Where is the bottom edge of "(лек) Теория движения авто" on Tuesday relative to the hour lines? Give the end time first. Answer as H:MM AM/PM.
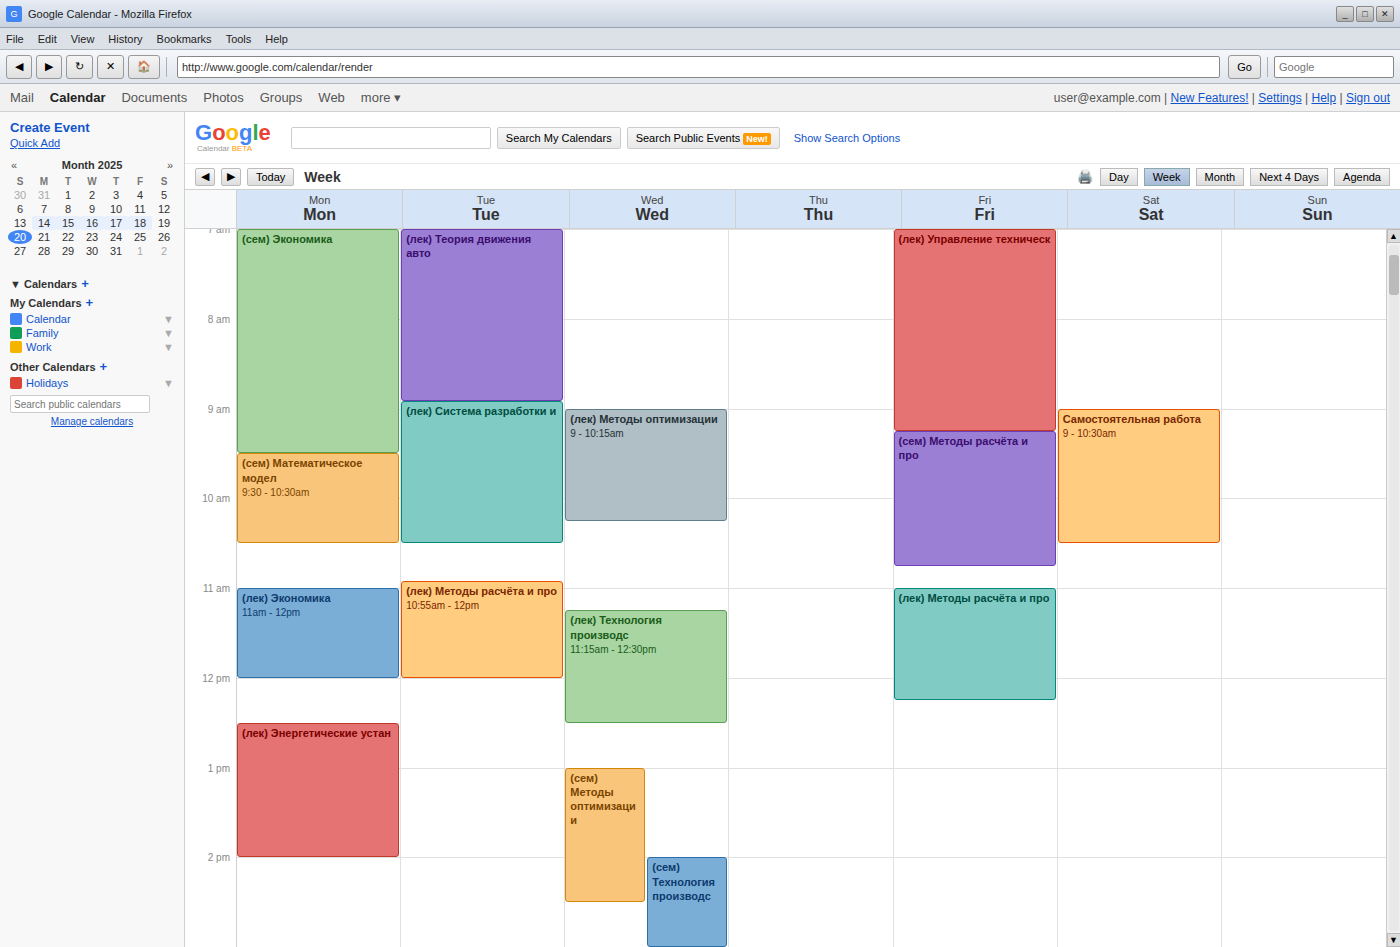
8:55 AM -- neither: 55 minutes below the 8 AM line and 5 minutes above the 9 AM line.